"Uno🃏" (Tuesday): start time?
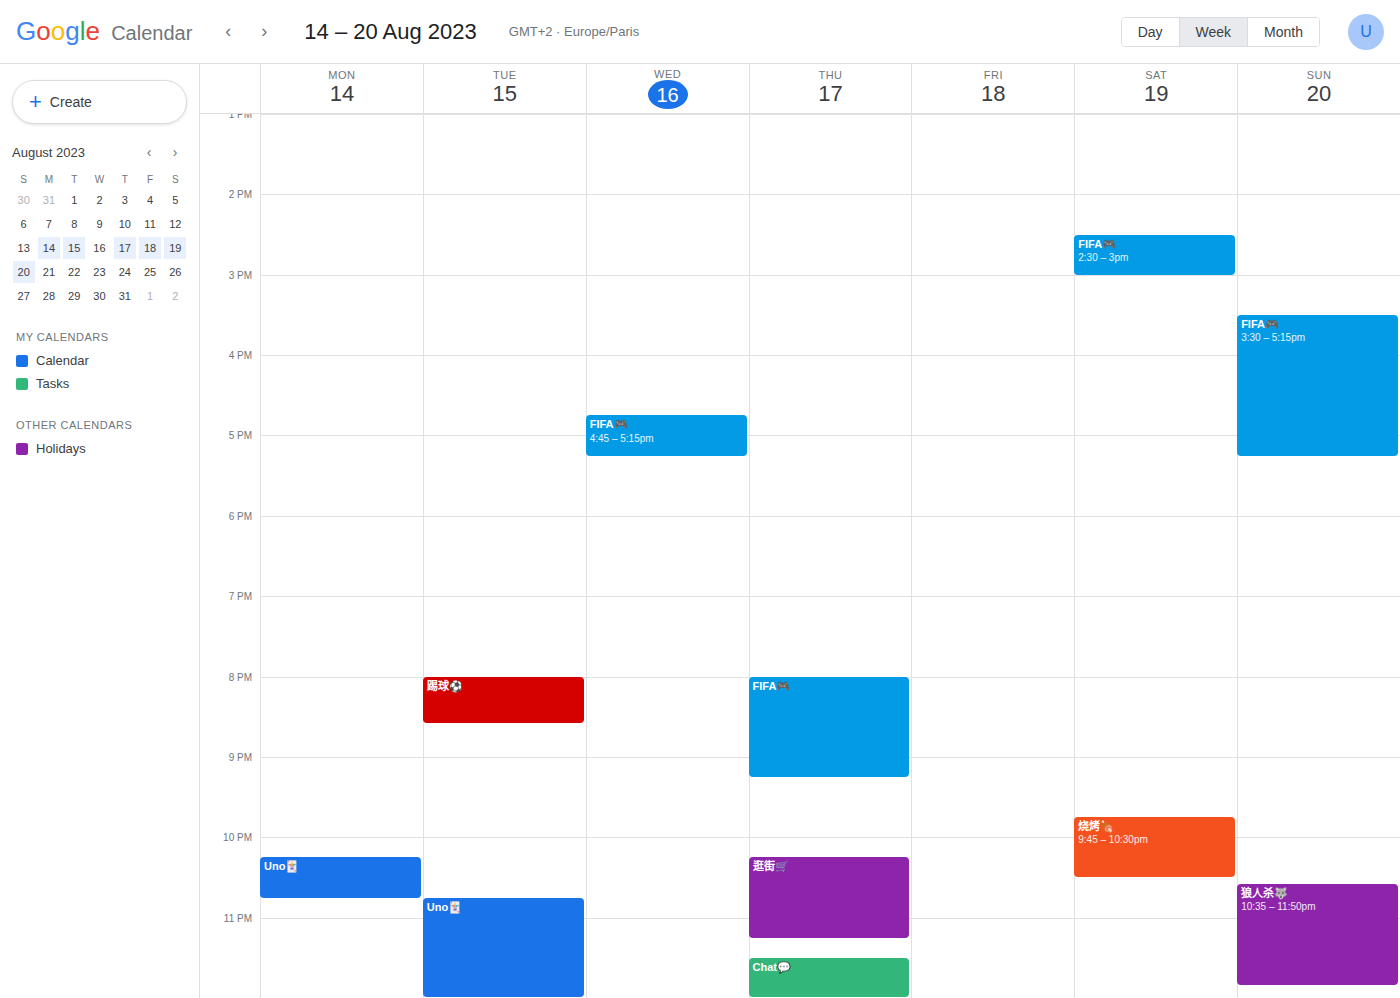
10:45 PM